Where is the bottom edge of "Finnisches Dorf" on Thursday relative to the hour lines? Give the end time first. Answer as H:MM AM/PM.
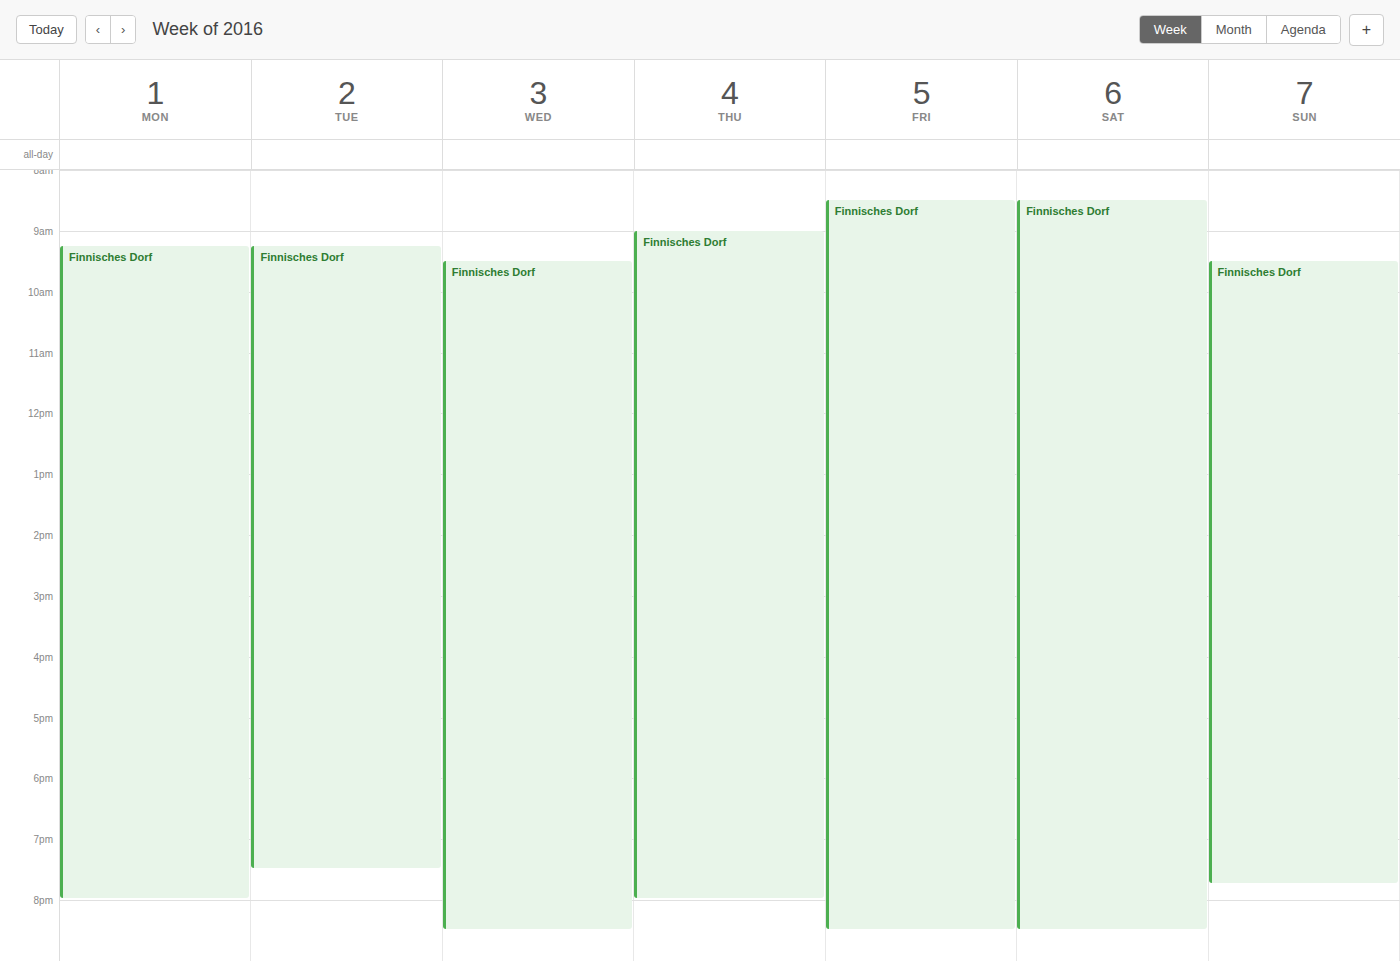
8:00 PM -- exactly on the 8 PM line.